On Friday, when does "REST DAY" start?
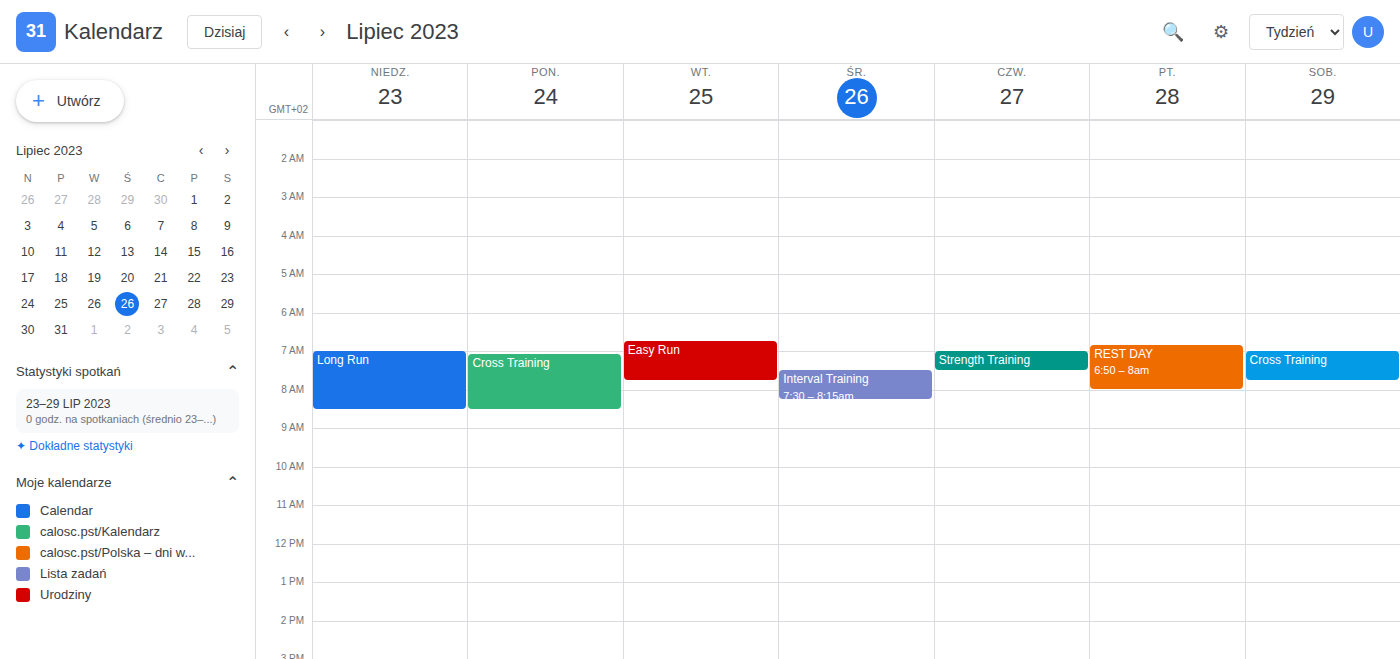
6:50 AM